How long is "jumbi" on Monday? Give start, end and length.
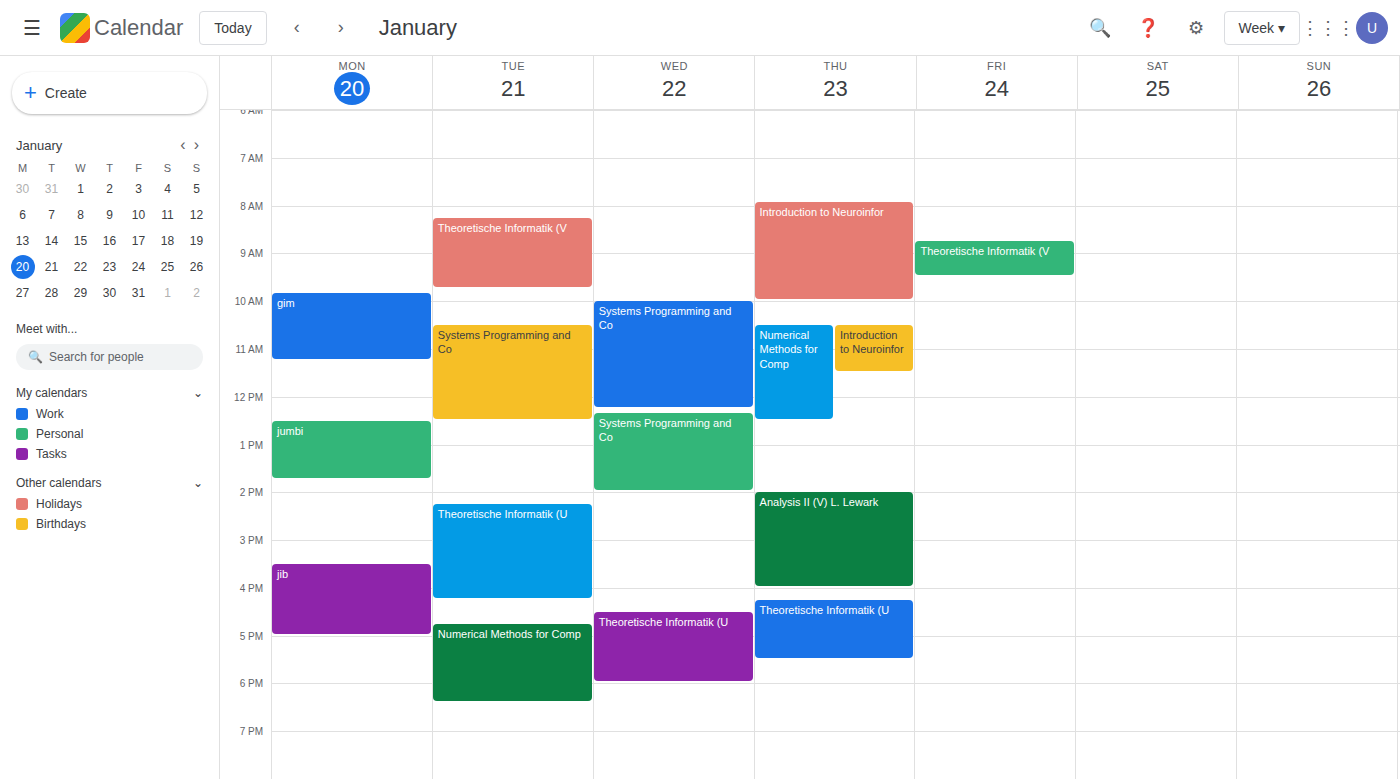
12:30 PM to 1:45 PM, 1 hour 15 minutes